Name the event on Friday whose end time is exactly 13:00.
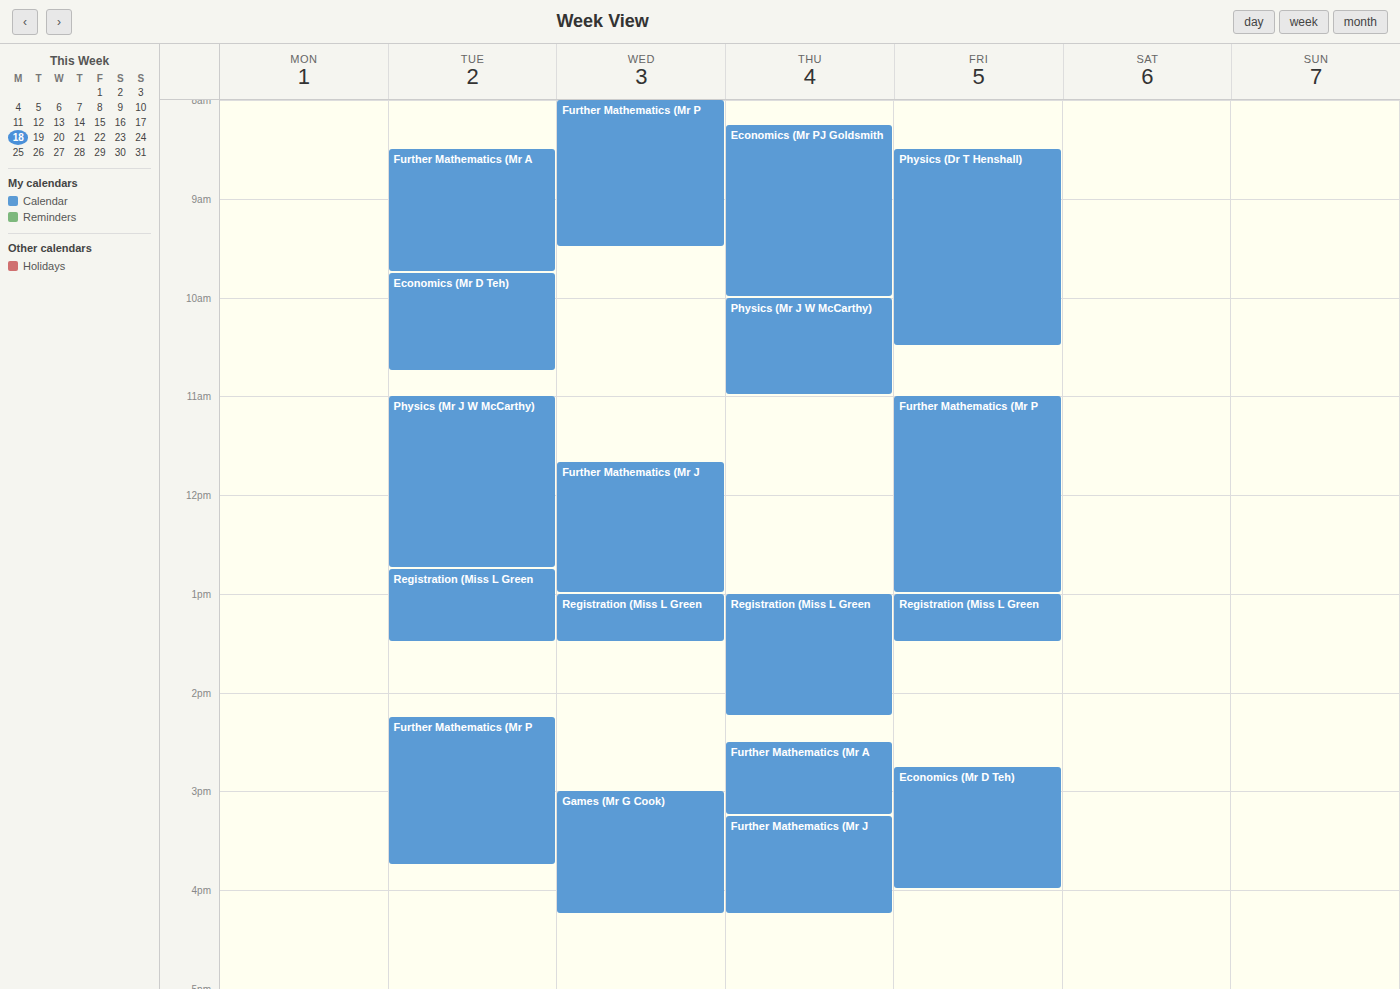
"Further Mathematics (Mr P"